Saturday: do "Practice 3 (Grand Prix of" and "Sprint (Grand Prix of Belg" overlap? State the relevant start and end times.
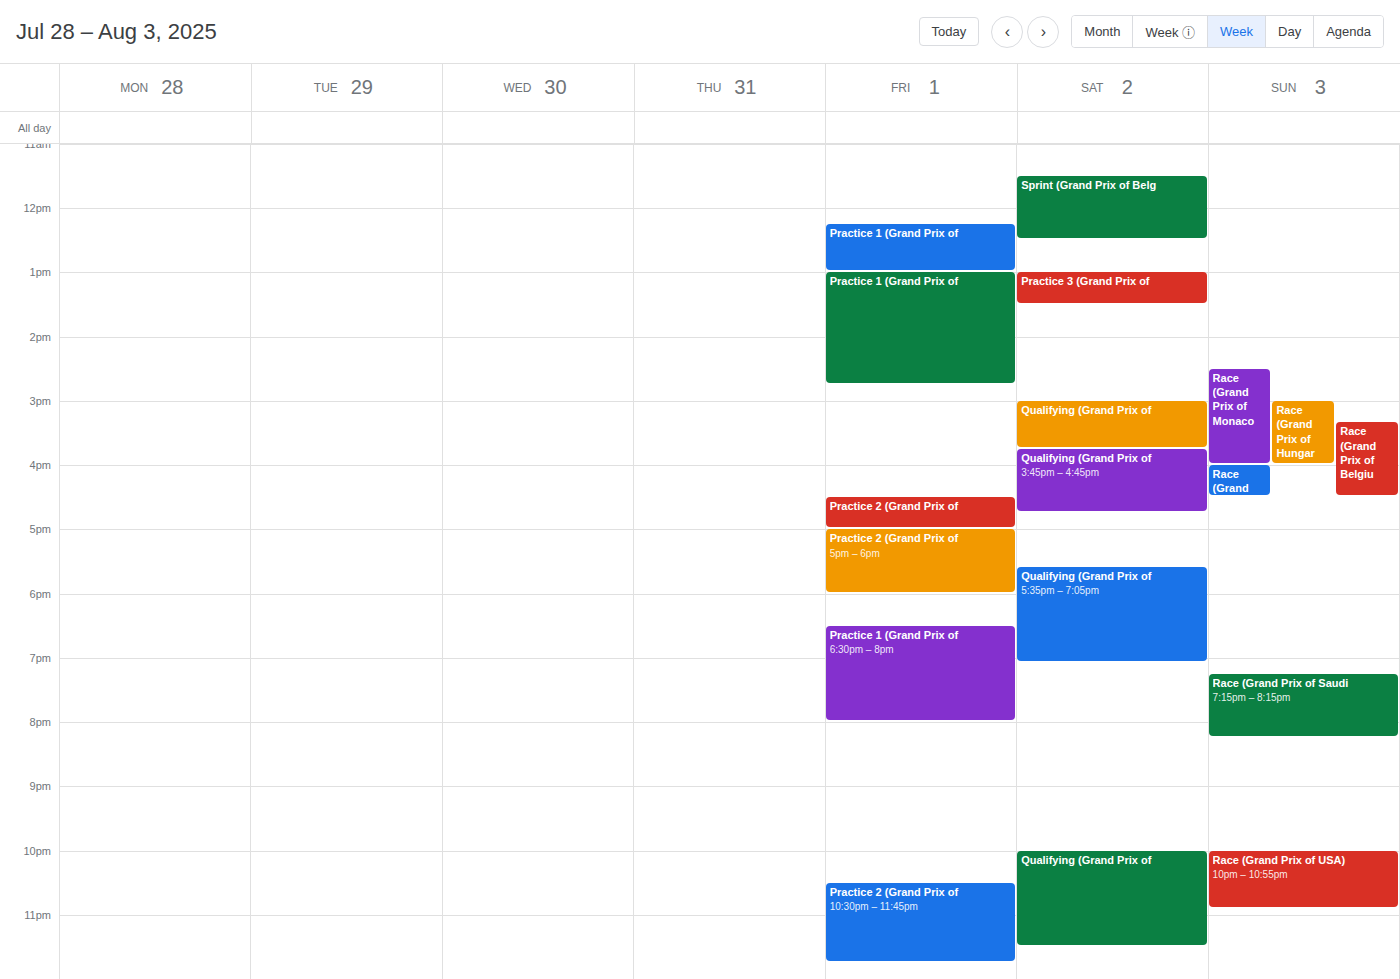
"Sprint (Grand Prix of Belg" ends at 12:30 PM and "Practice 3 (Grand Prix of" starts at 1:00 PM -- no overlap.